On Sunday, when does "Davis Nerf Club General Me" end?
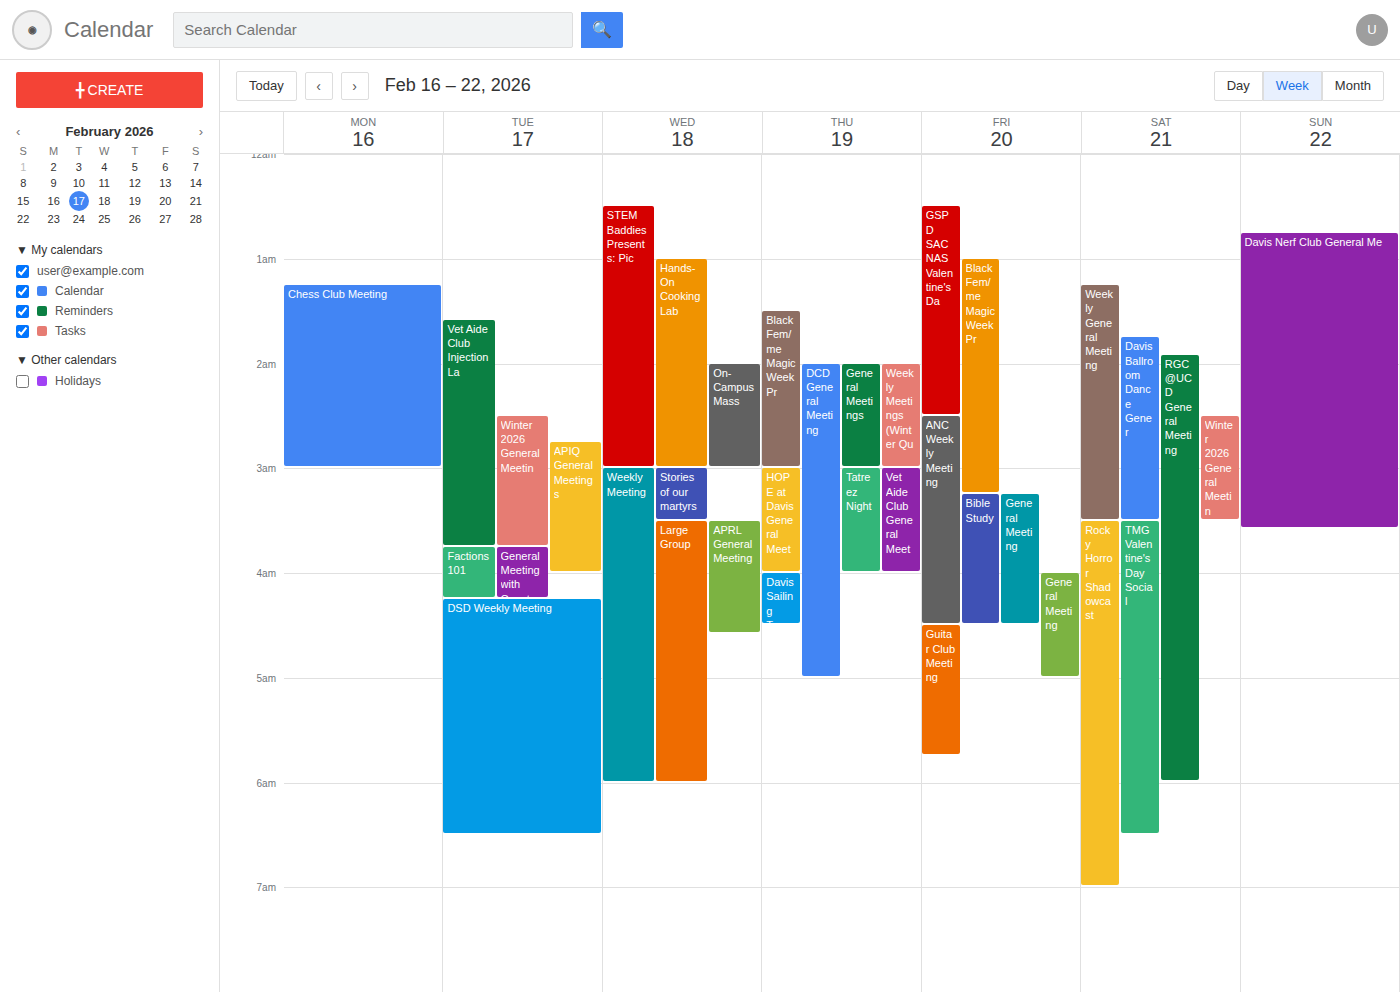
3:35 AM